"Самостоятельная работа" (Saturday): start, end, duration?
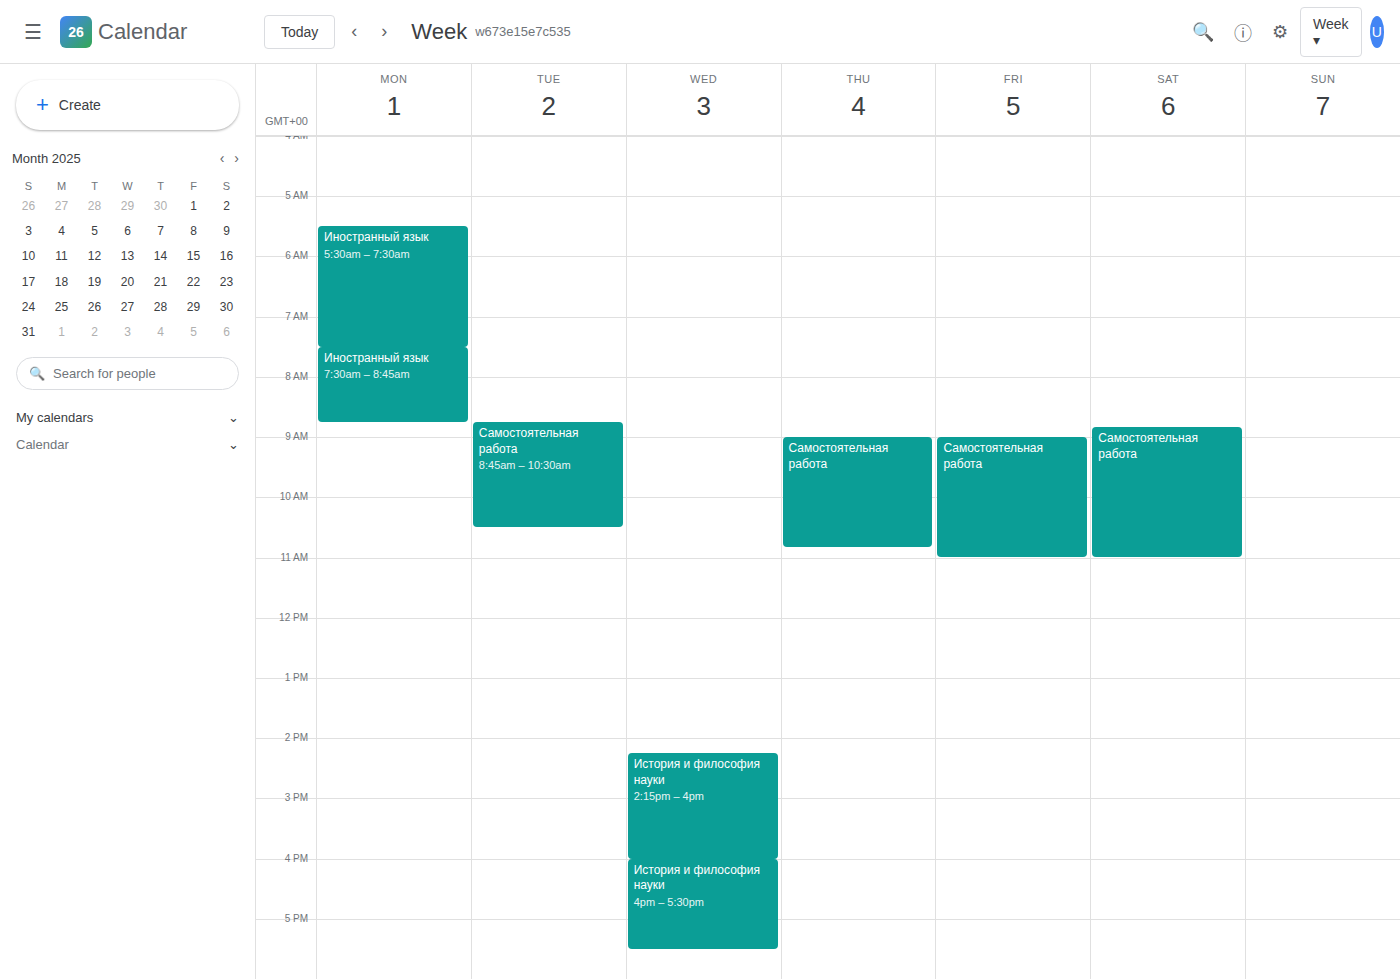
08:50 to 11:00, 2 hours 10 minutes